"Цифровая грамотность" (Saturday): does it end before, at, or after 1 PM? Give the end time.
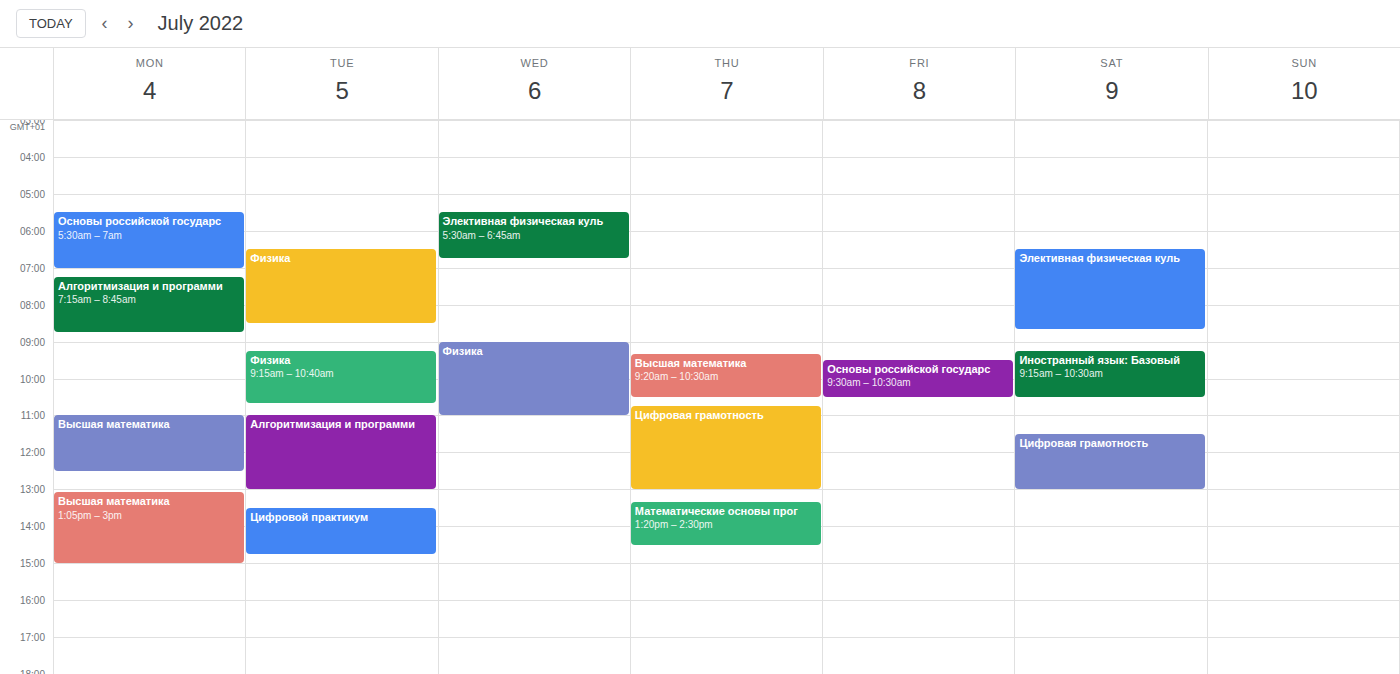
1:00 PM -- exactly at 1 PM, on the 1 PM line.